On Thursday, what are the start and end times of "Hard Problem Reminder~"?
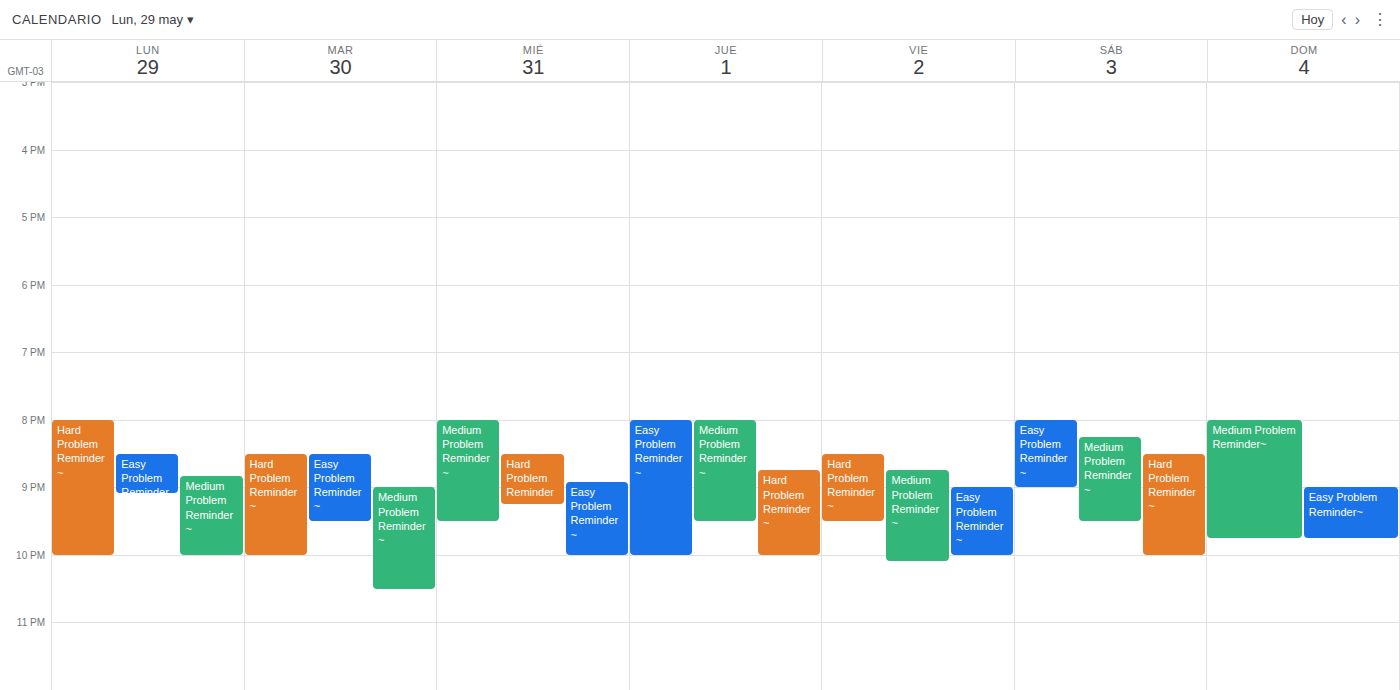
8:45 PM to 10:00 PM